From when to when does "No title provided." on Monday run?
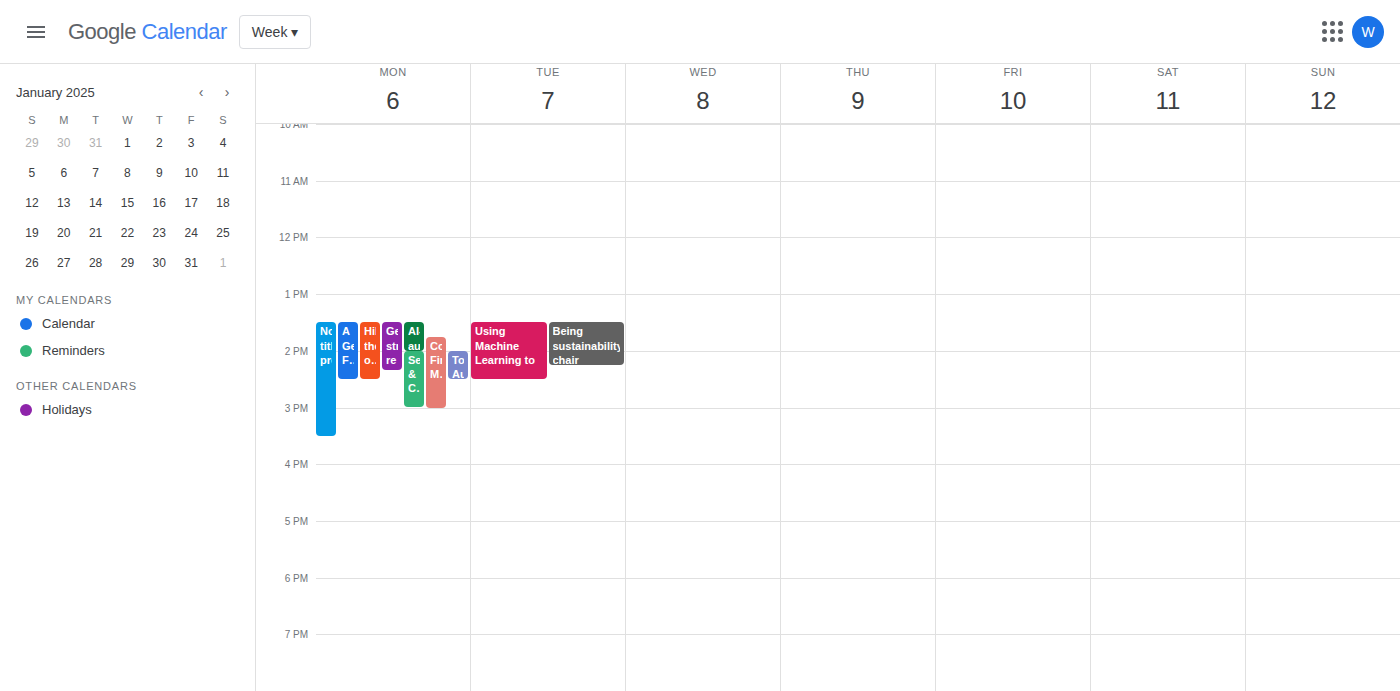
13:30 to 15:30